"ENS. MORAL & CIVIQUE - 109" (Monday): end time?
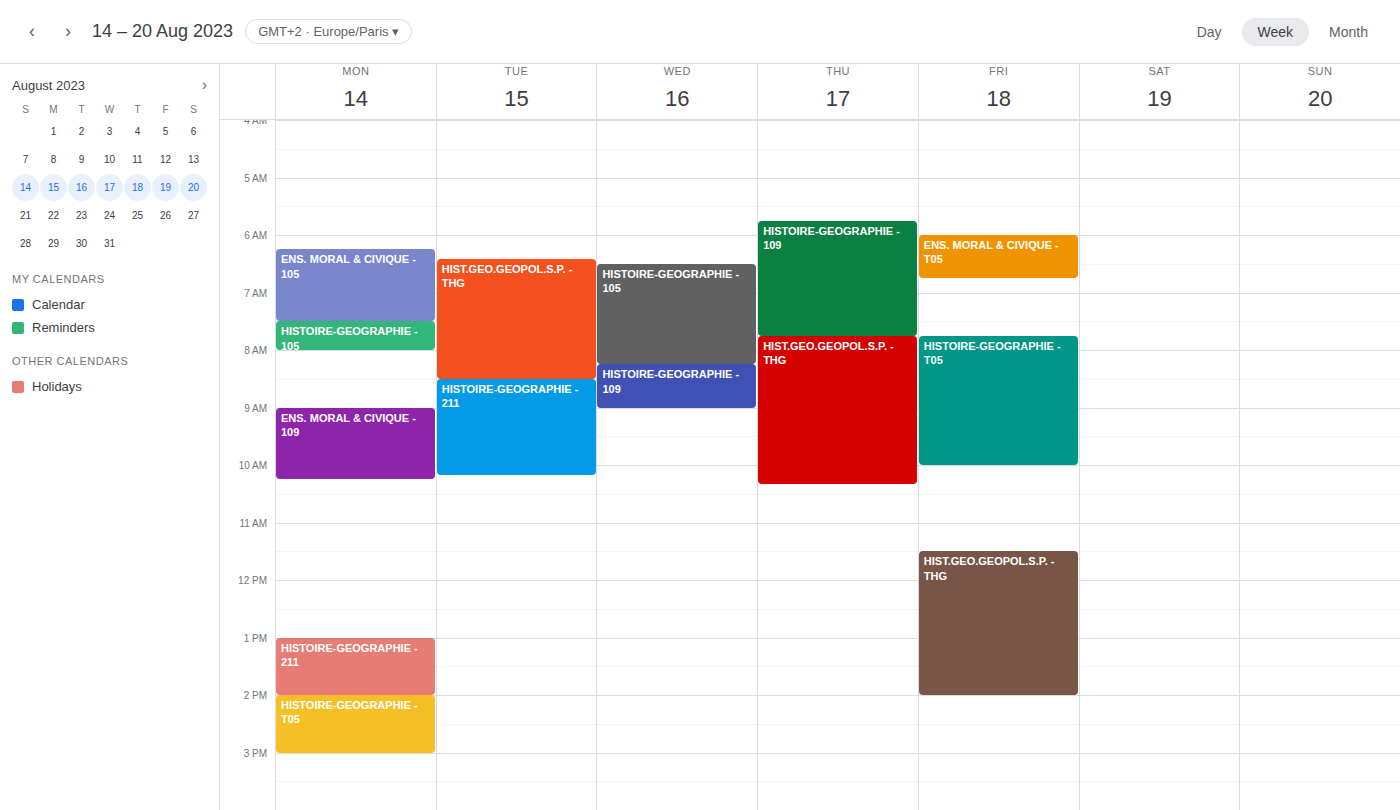
10:15 AM